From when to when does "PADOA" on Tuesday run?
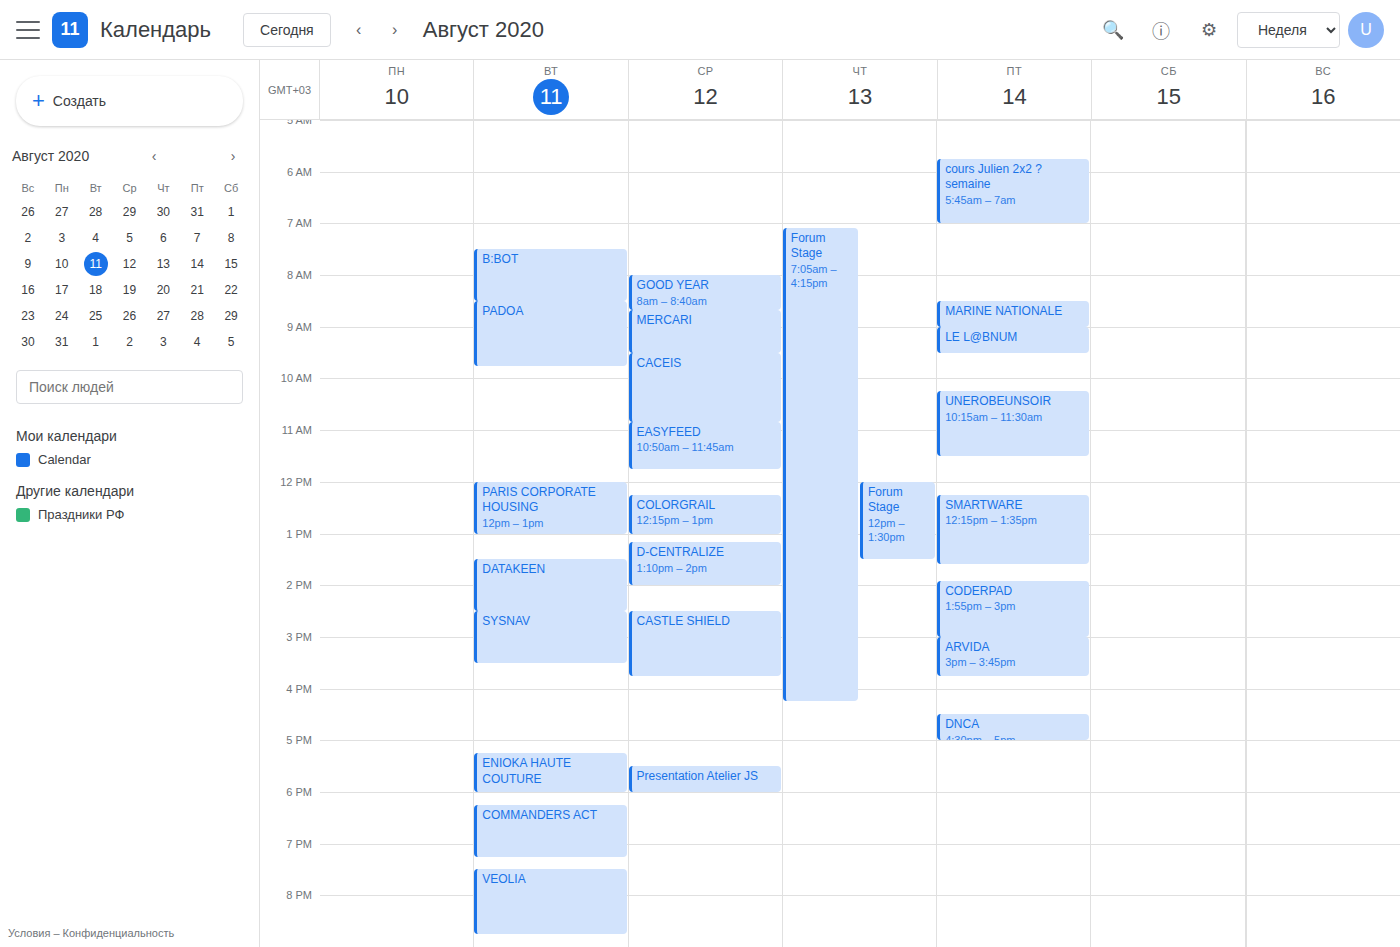
8:30 AM to 9:45 AM